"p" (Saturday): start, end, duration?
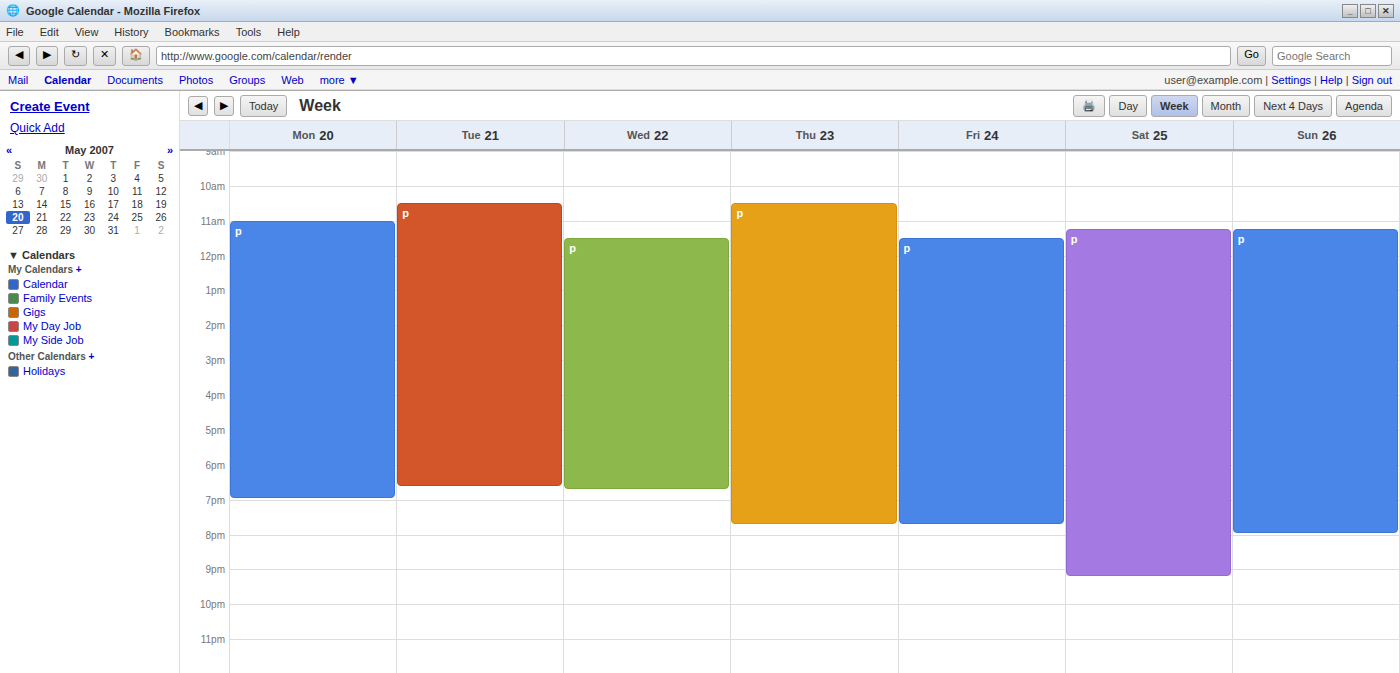
11:15 AM to 9:15 PM, 10 hours